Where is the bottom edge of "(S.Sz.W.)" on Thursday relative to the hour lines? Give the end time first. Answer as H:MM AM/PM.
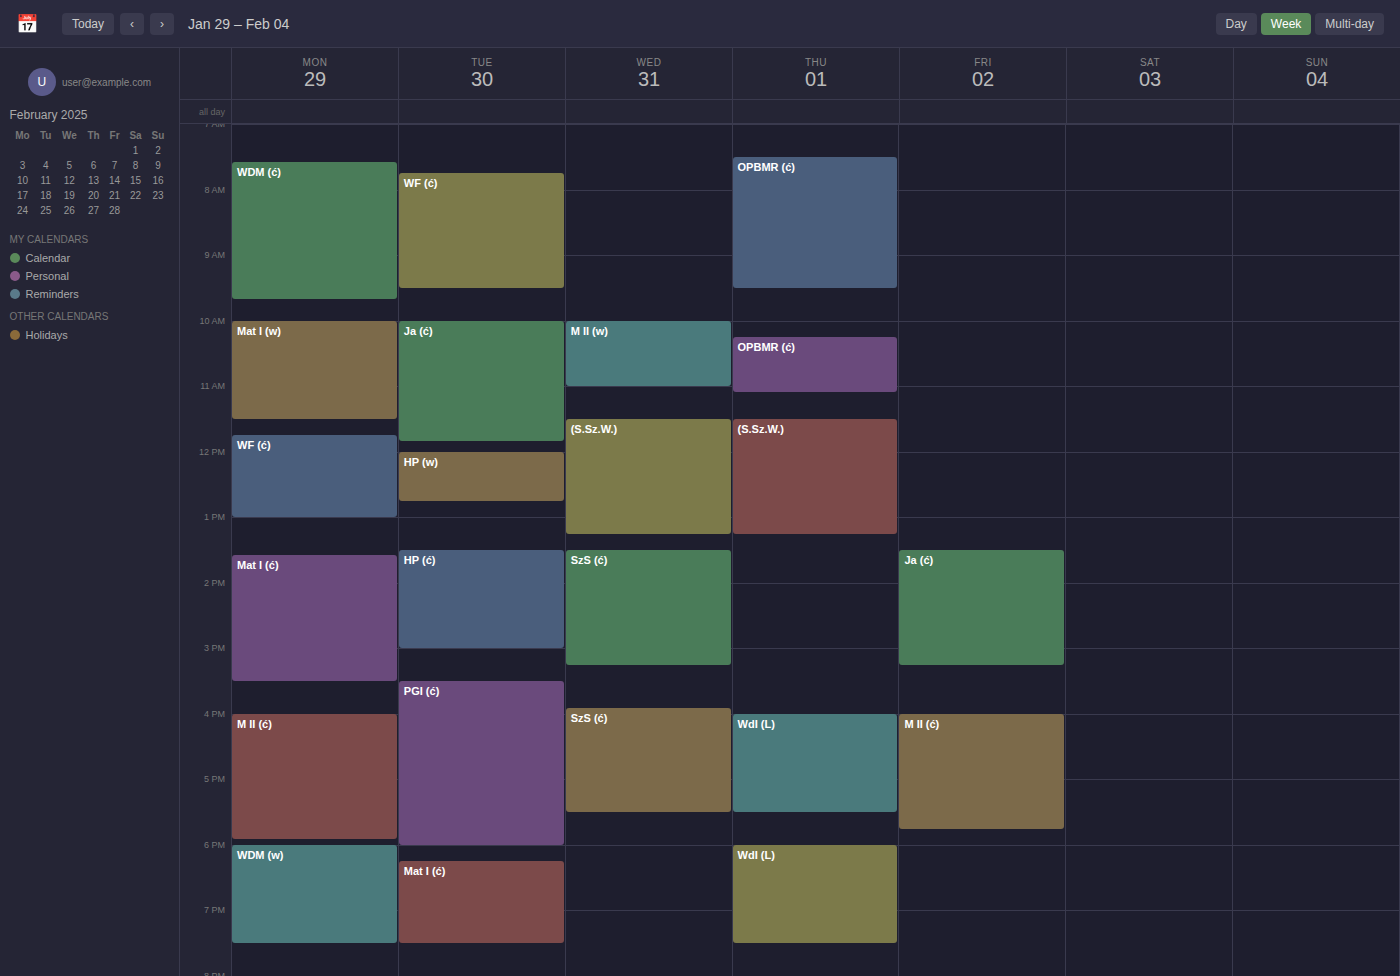
1:15 PM -- neither: a quarter of the way from the 1 PM line to the 2 PM line.